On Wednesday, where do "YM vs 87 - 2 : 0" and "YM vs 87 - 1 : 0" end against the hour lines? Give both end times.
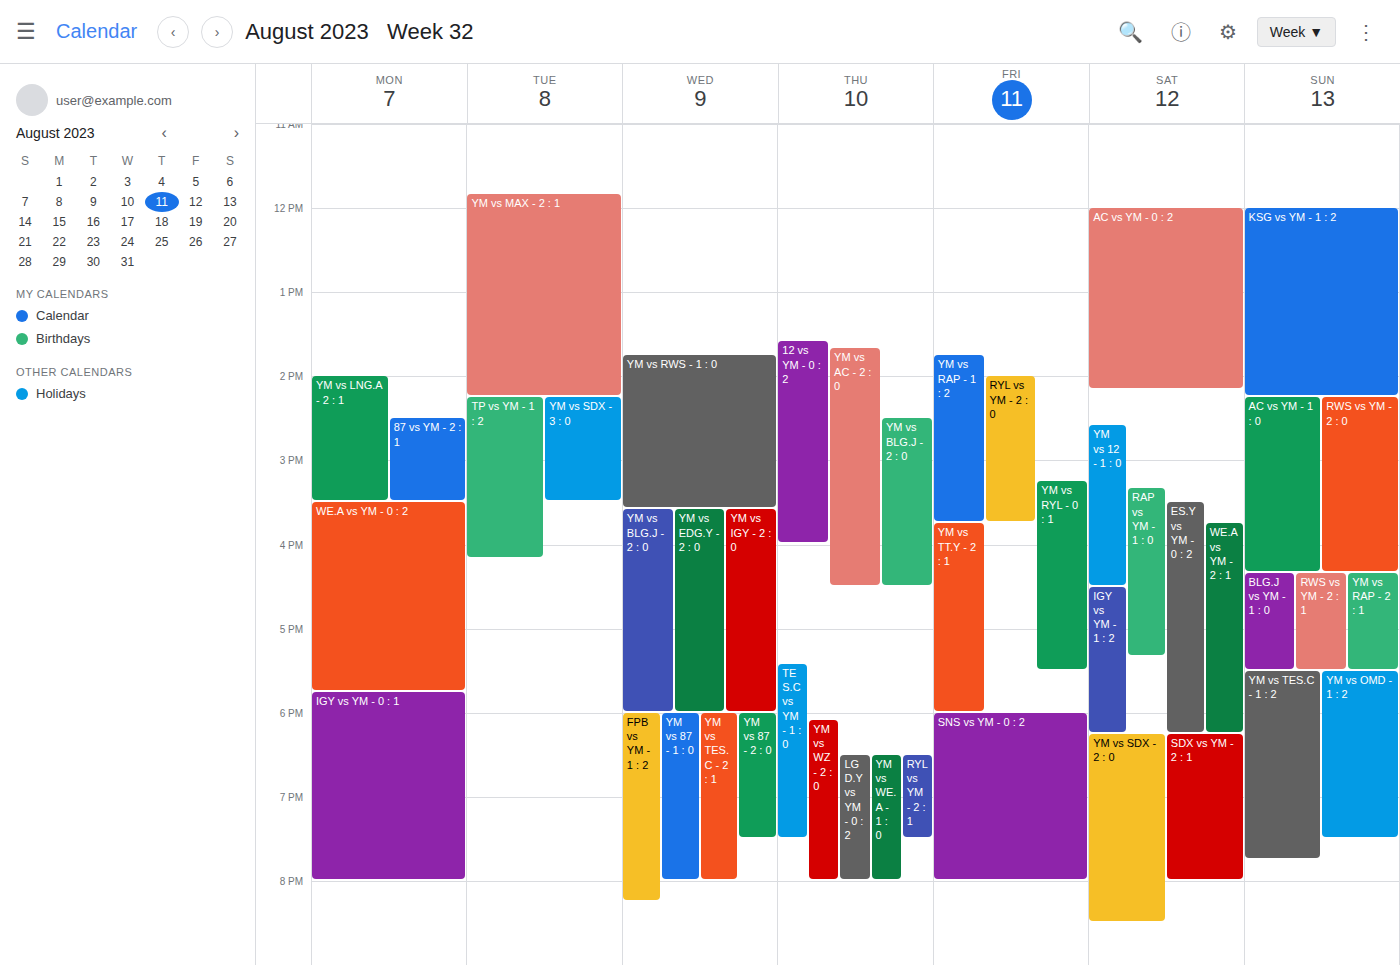
"YM vs 87 - 2 : 0": 7:30 PM, halfway between the 7 PM and 8 PM lines. "YM vs 87 - 1 : 0": 8:00 PM, exactly on the 8 PM line.